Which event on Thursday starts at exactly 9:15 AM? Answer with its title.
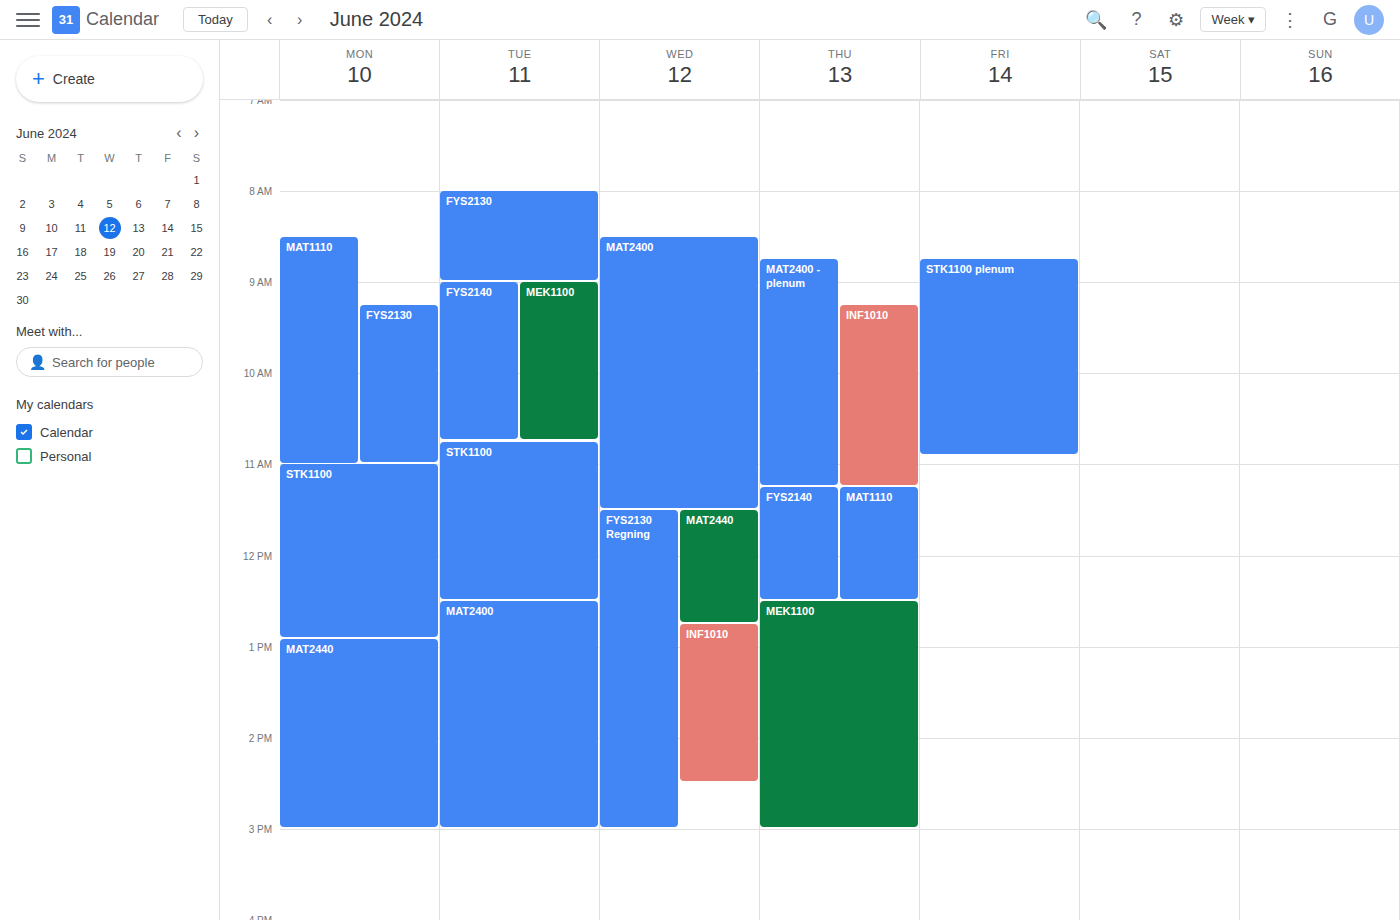
"INF1010"